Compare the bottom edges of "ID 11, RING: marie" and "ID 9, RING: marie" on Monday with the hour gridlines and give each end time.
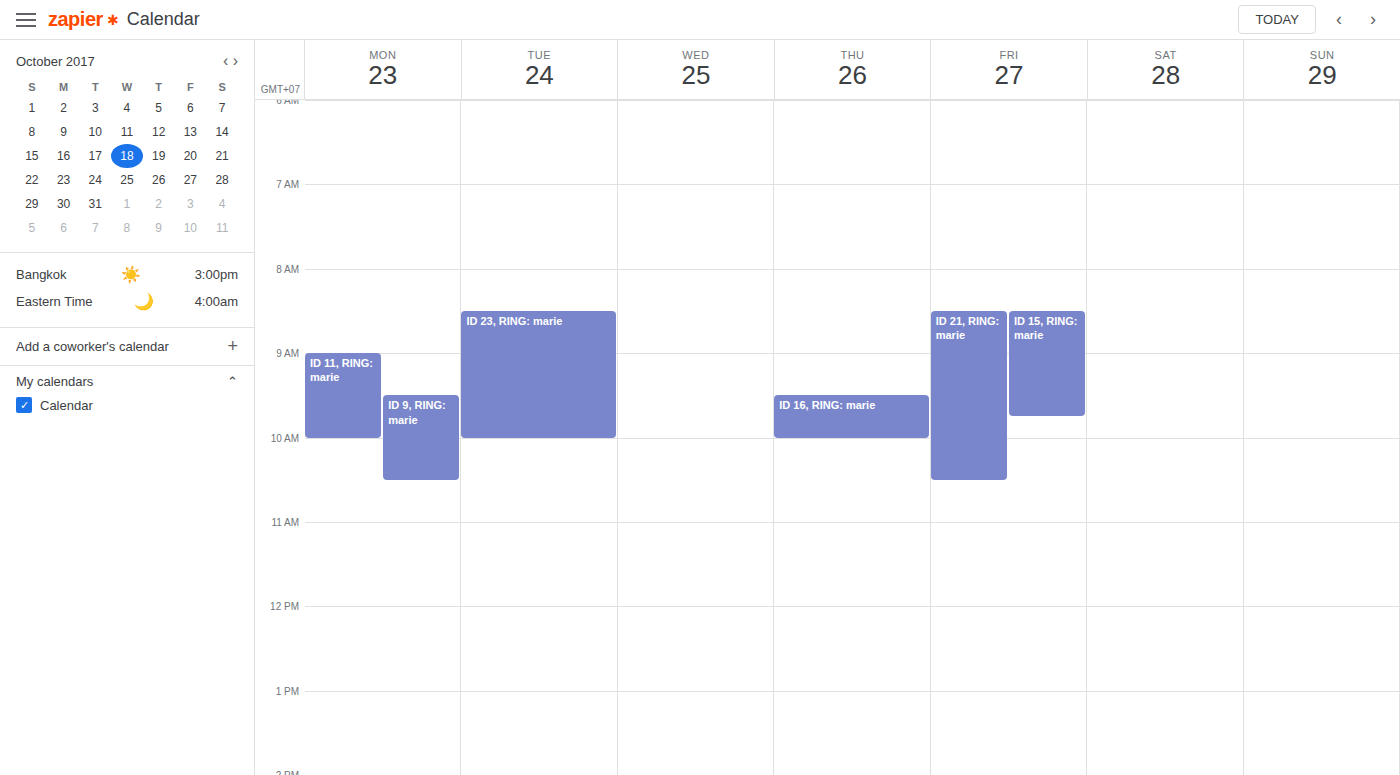
"ID 11, RING: marie": 10:00 AM, exactly on the 10 AM line. "ID 9, RING: marie": 10:30 AM, halfway between the 10 AM and 11 AM lines.